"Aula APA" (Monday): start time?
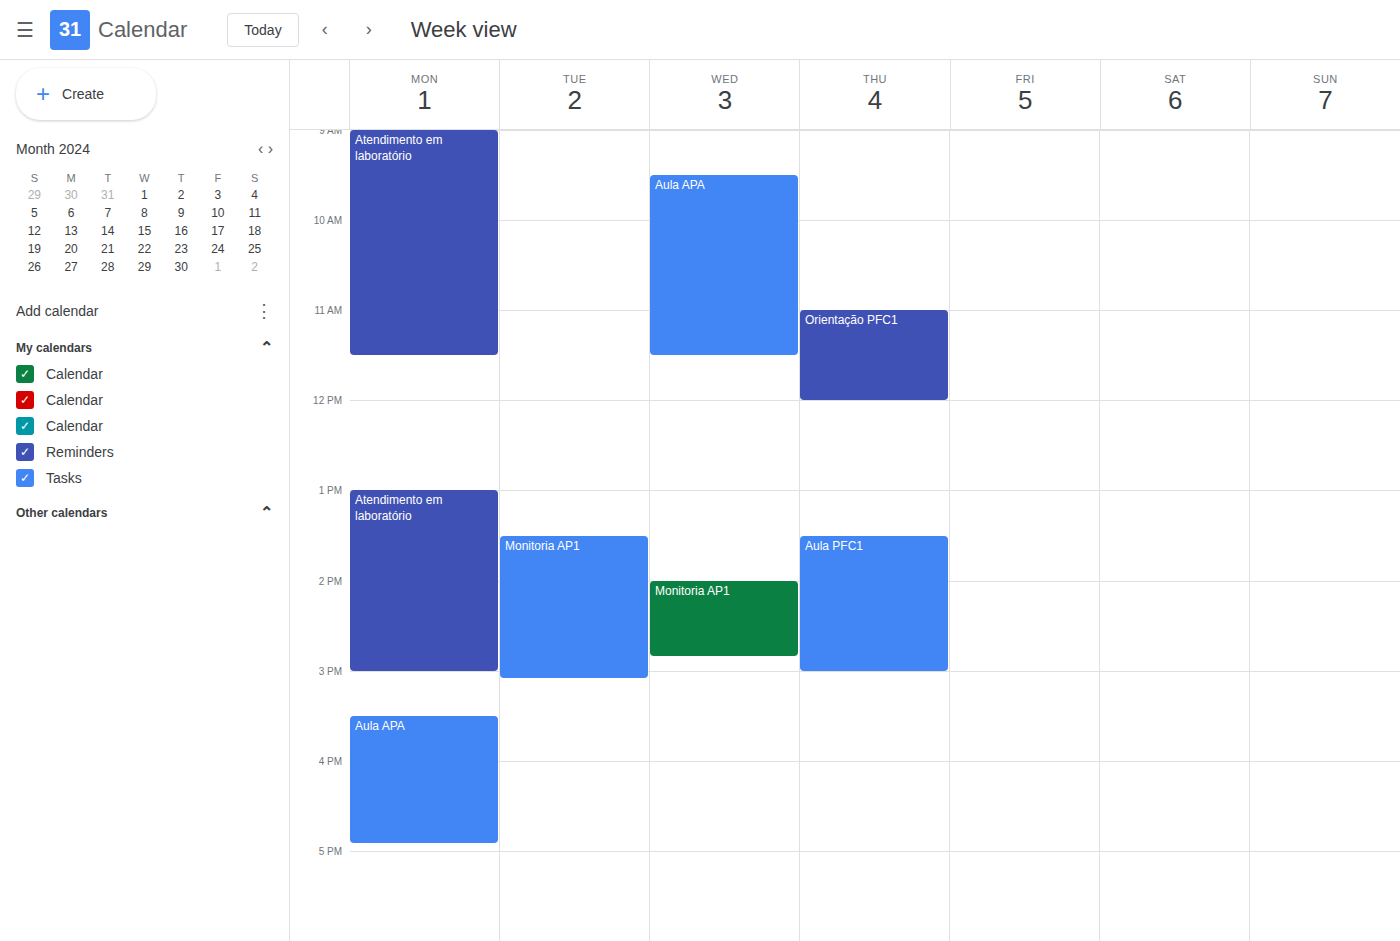
15:30